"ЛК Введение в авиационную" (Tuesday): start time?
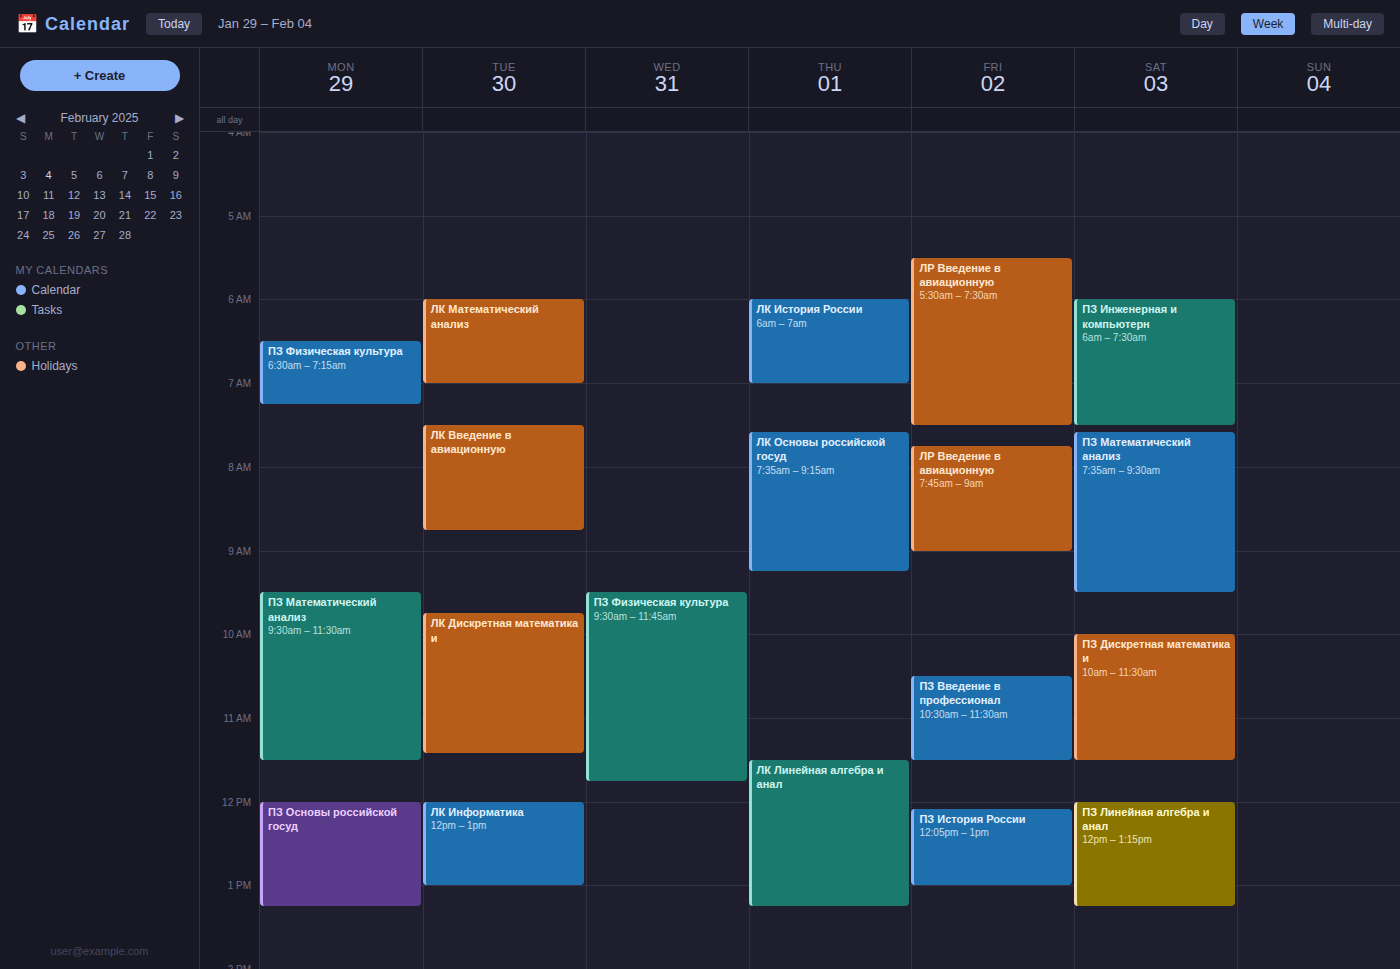
7:30 AM